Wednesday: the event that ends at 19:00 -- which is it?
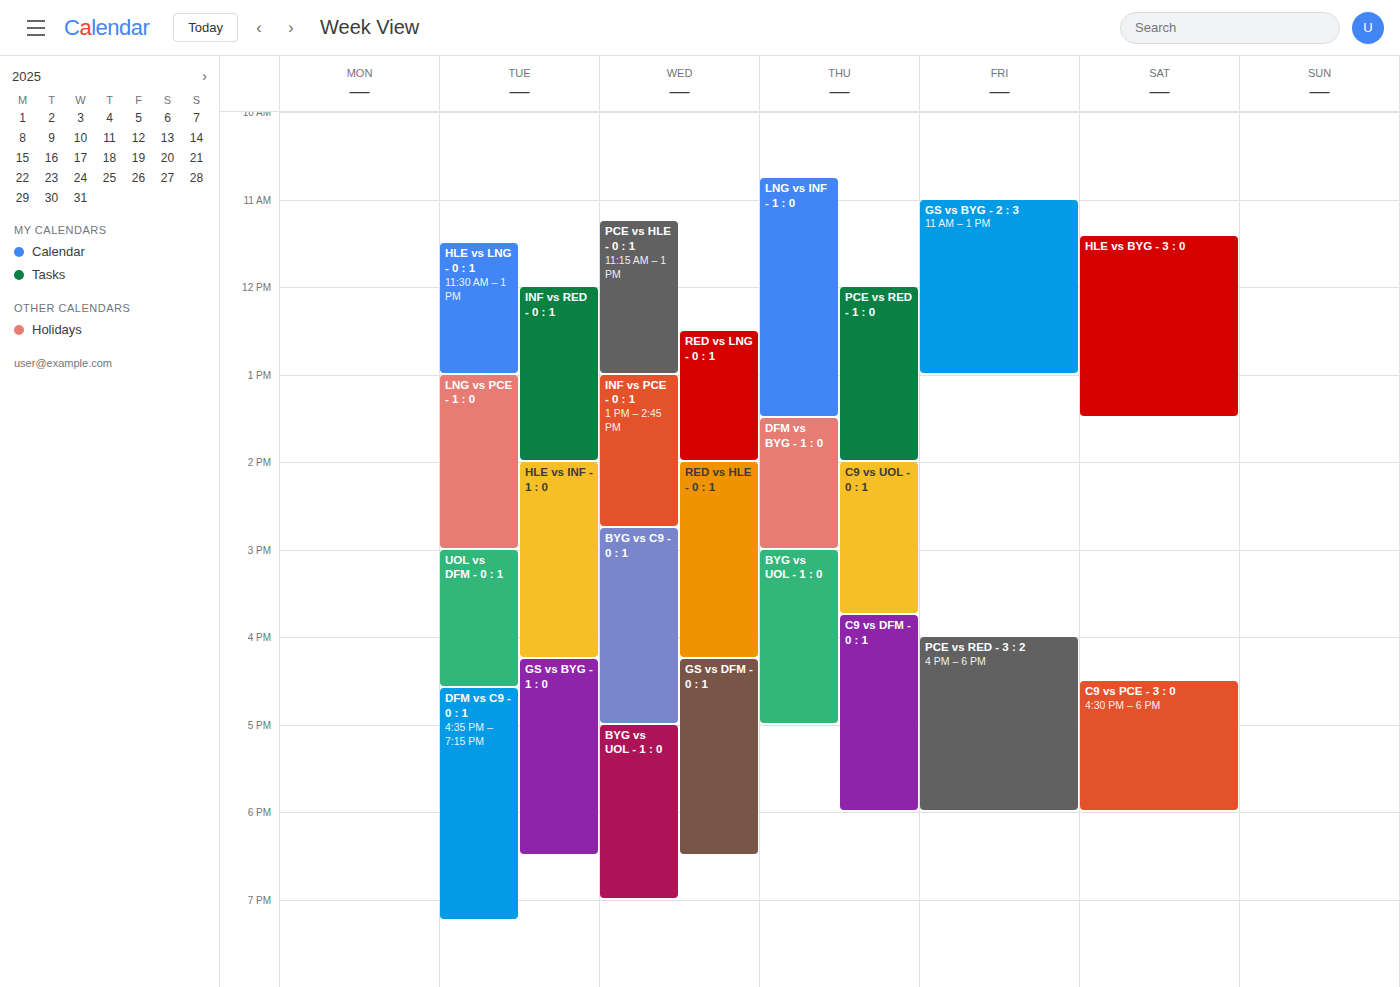
"BYG vs UOL - 1 : 0"